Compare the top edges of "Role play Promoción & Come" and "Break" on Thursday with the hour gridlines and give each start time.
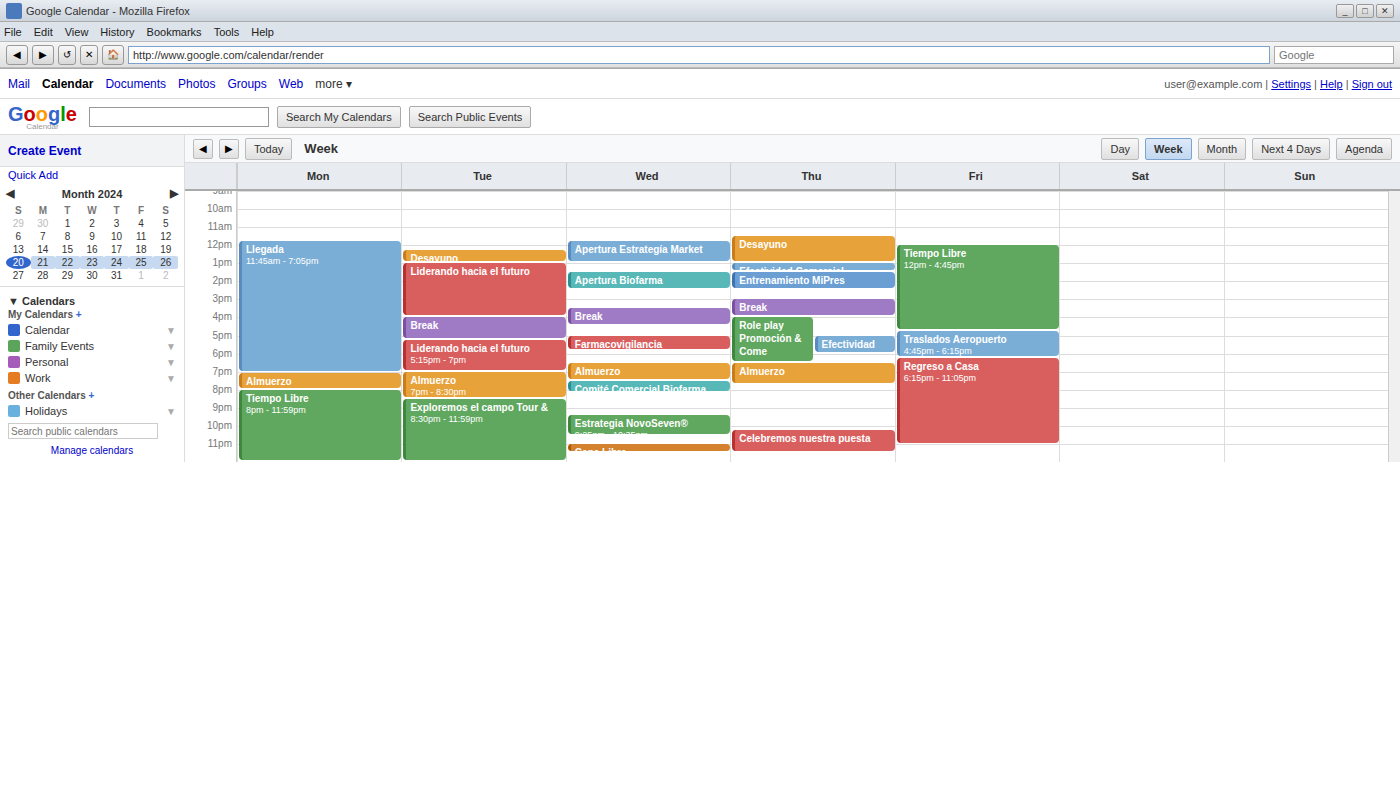
"Role play Promoción & Come": 16:00, exactly on the 16:00 line. "Break": 15:00, exactly on the 15:00 line.